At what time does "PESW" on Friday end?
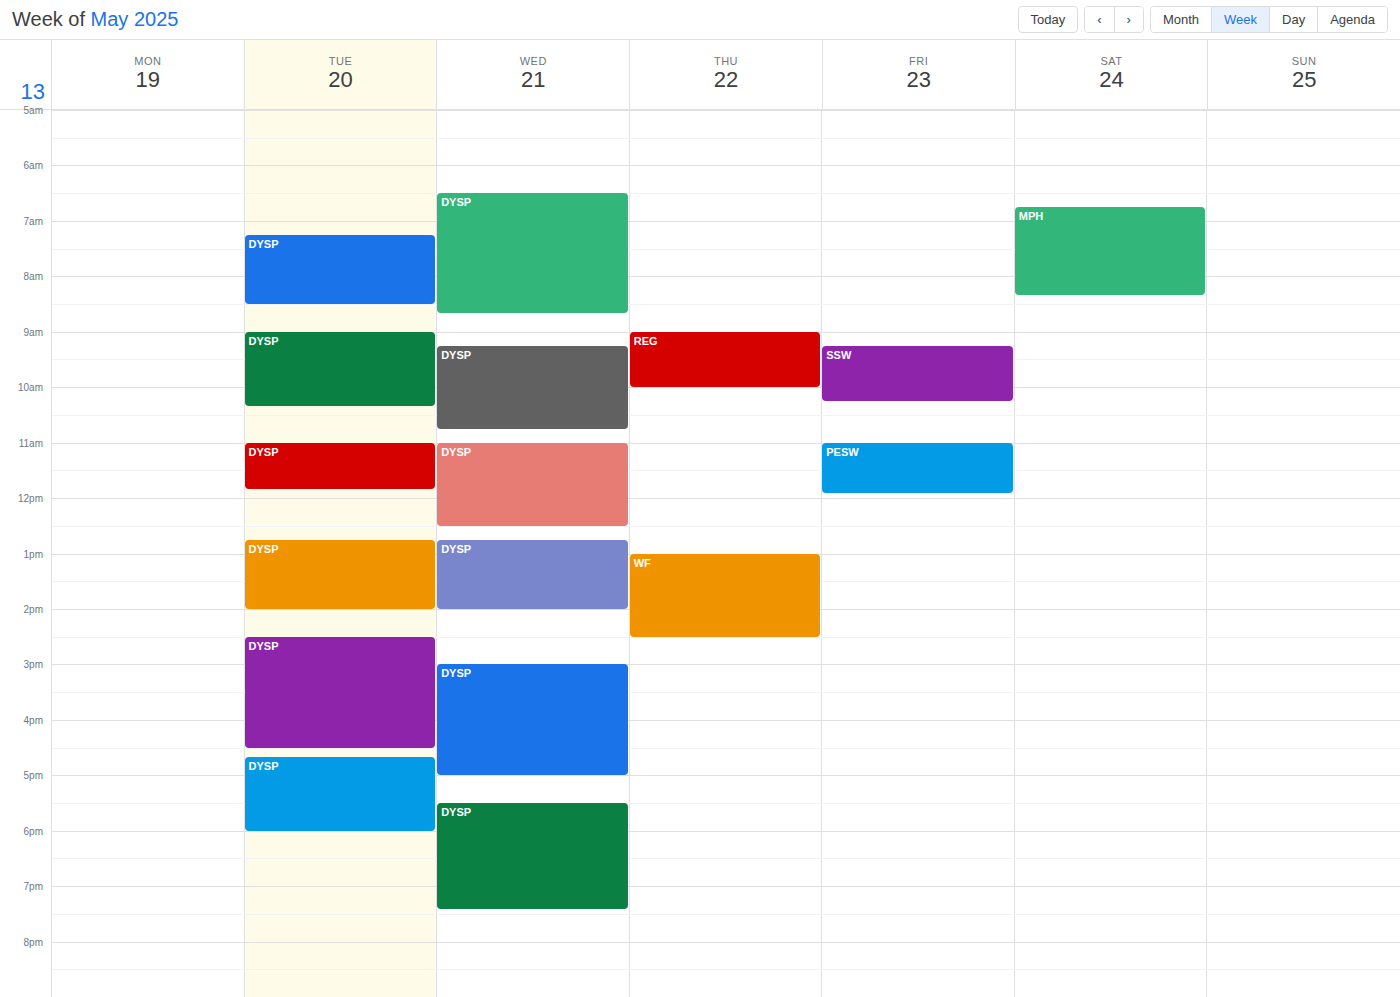
11:55 AM